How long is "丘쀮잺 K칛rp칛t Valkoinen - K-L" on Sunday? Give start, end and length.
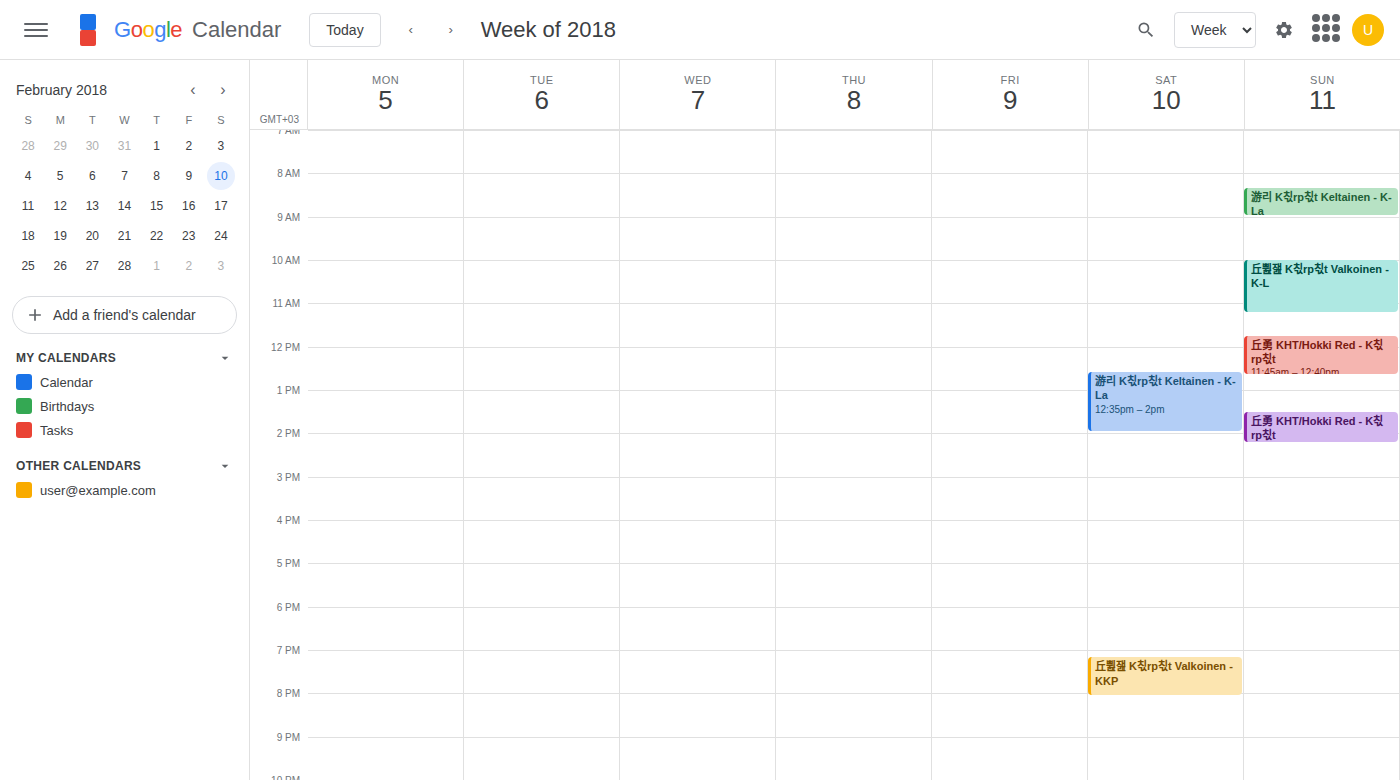
10:00 AM to 11:15 AM, 1 hour 15 minutes